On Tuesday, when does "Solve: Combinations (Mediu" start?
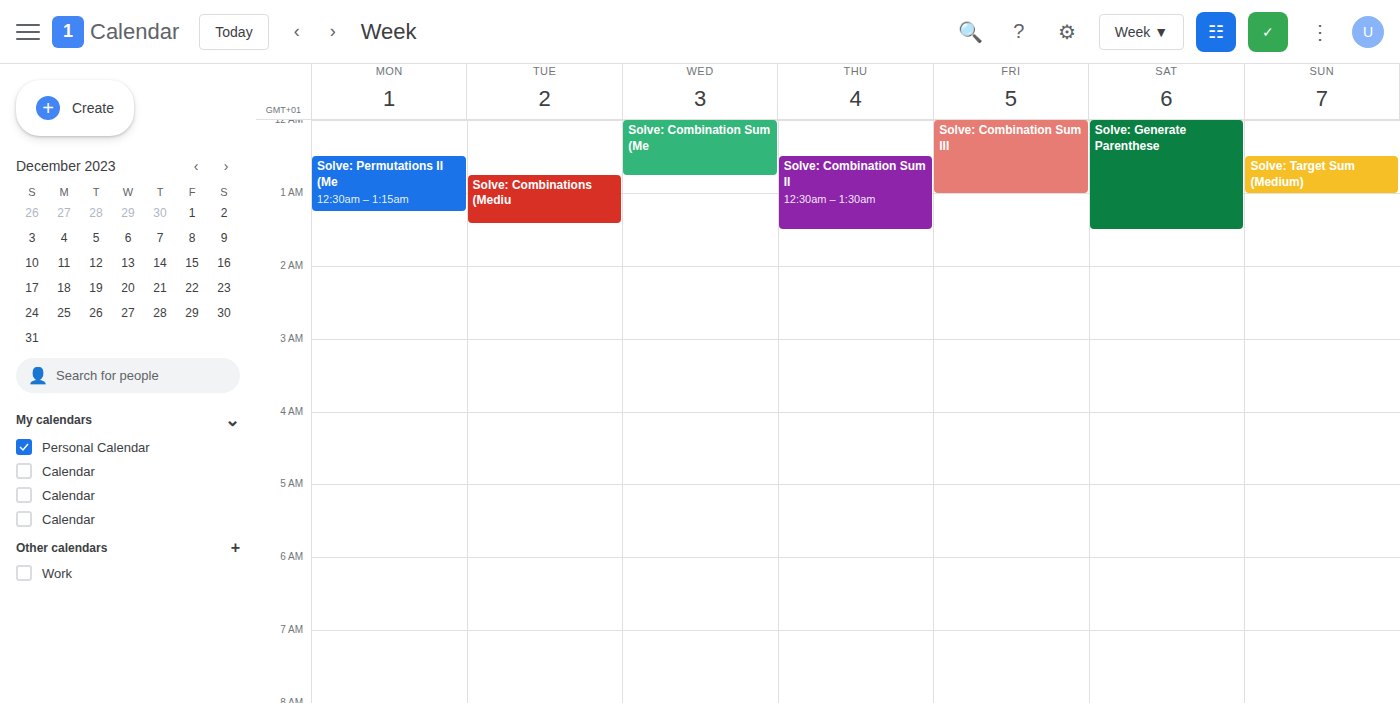
12:45 AM